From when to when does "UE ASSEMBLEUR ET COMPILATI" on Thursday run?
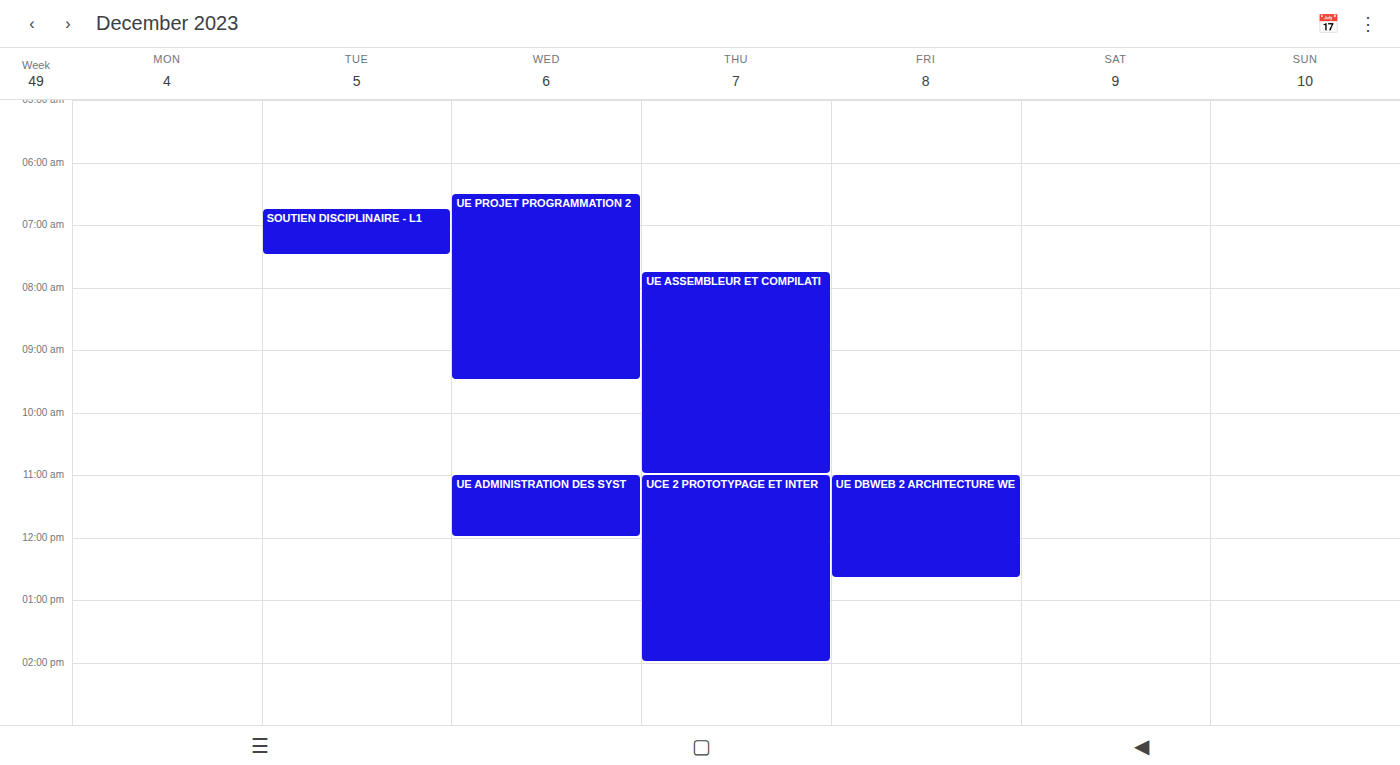
7:45 AM to 11:00 AM